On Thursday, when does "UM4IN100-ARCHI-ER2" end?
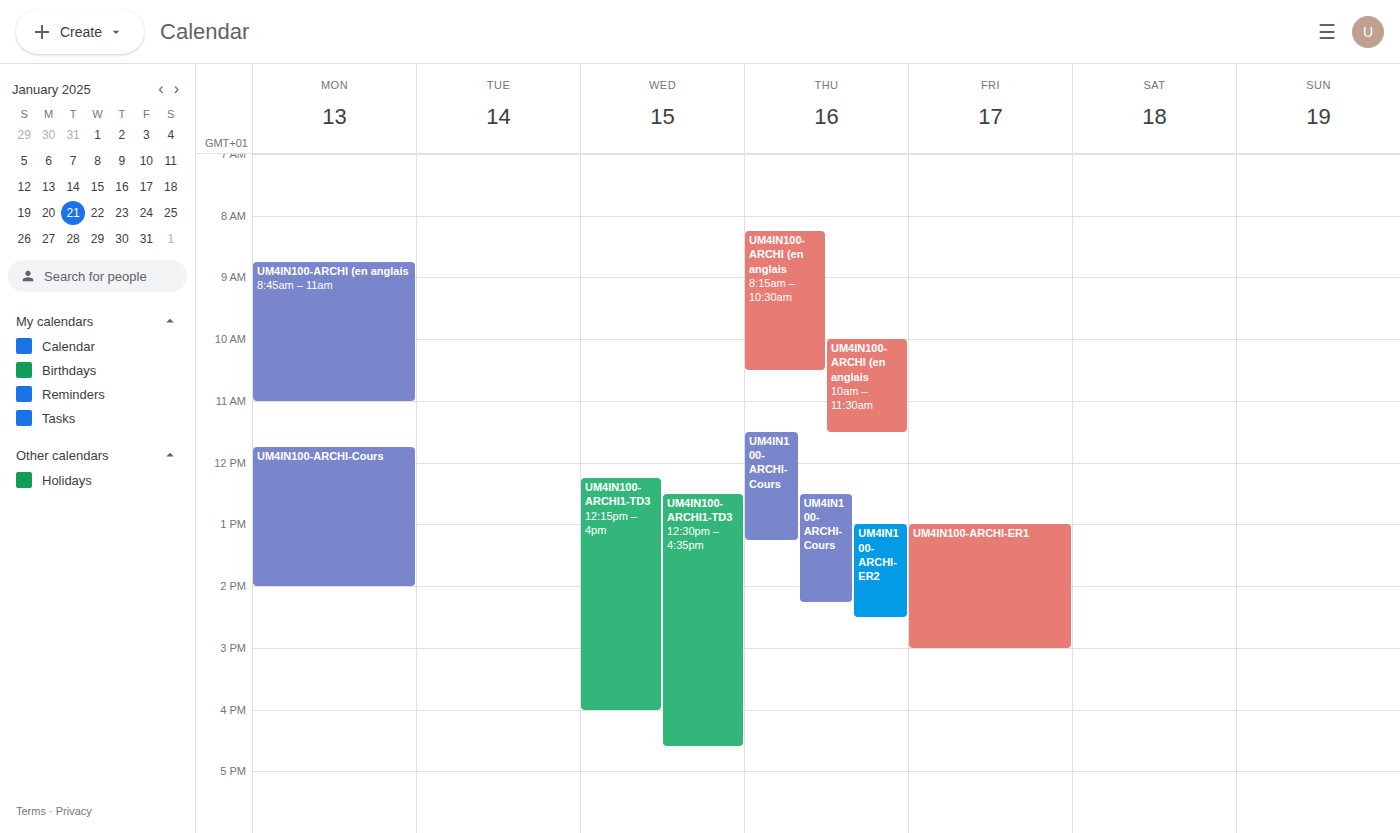
2:30 PM